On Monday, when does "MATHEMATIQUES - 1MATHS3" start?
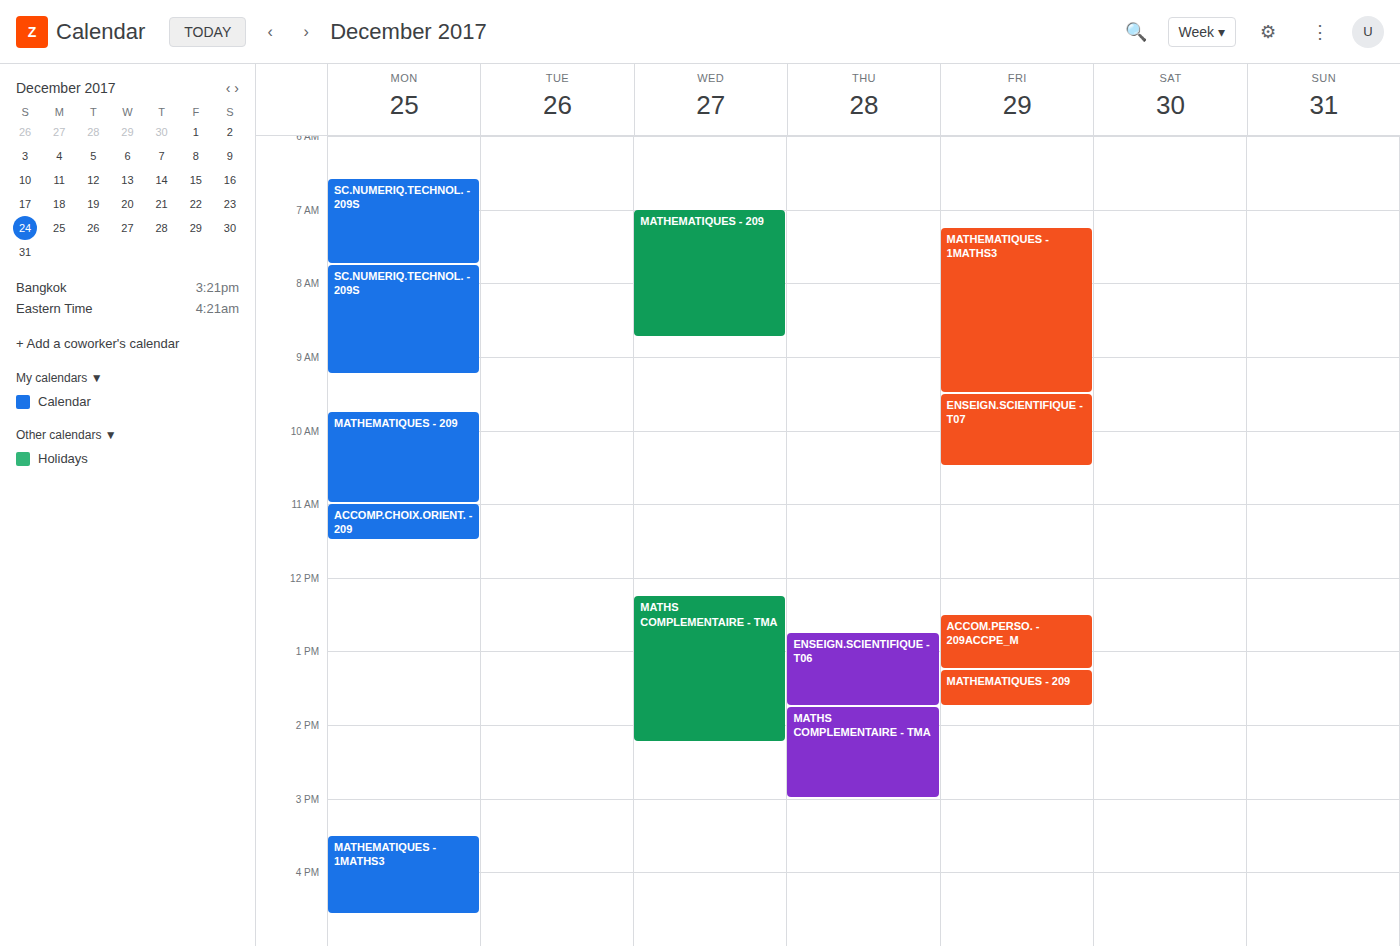
15:30